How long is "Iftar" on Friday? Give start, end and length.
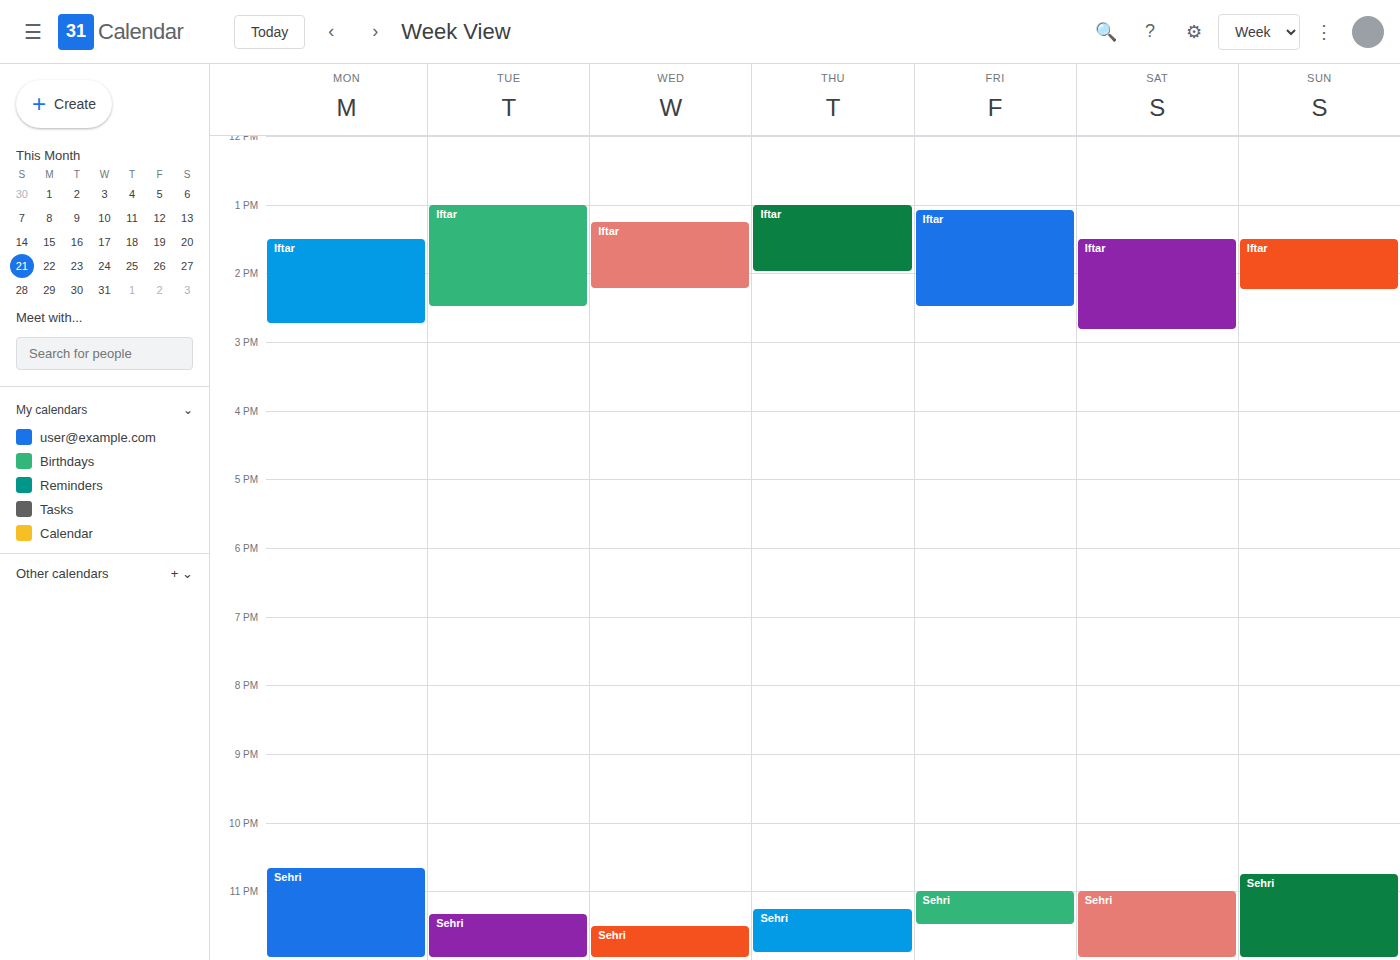
1:05 PM to 2:30 PM, 1 hour 25 minutes